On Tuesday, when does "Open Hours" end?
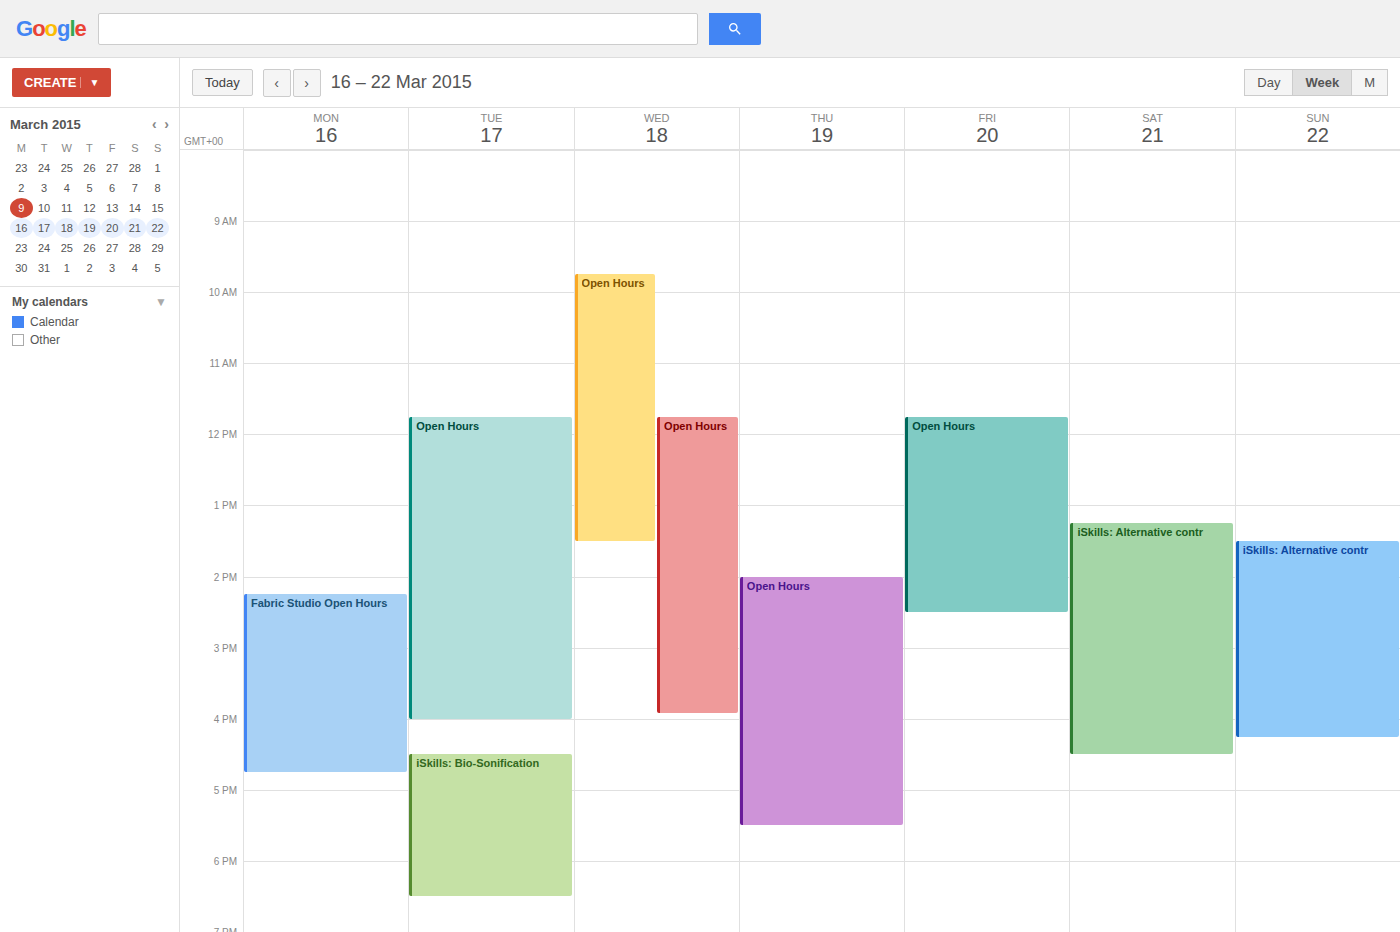
4:00 PM